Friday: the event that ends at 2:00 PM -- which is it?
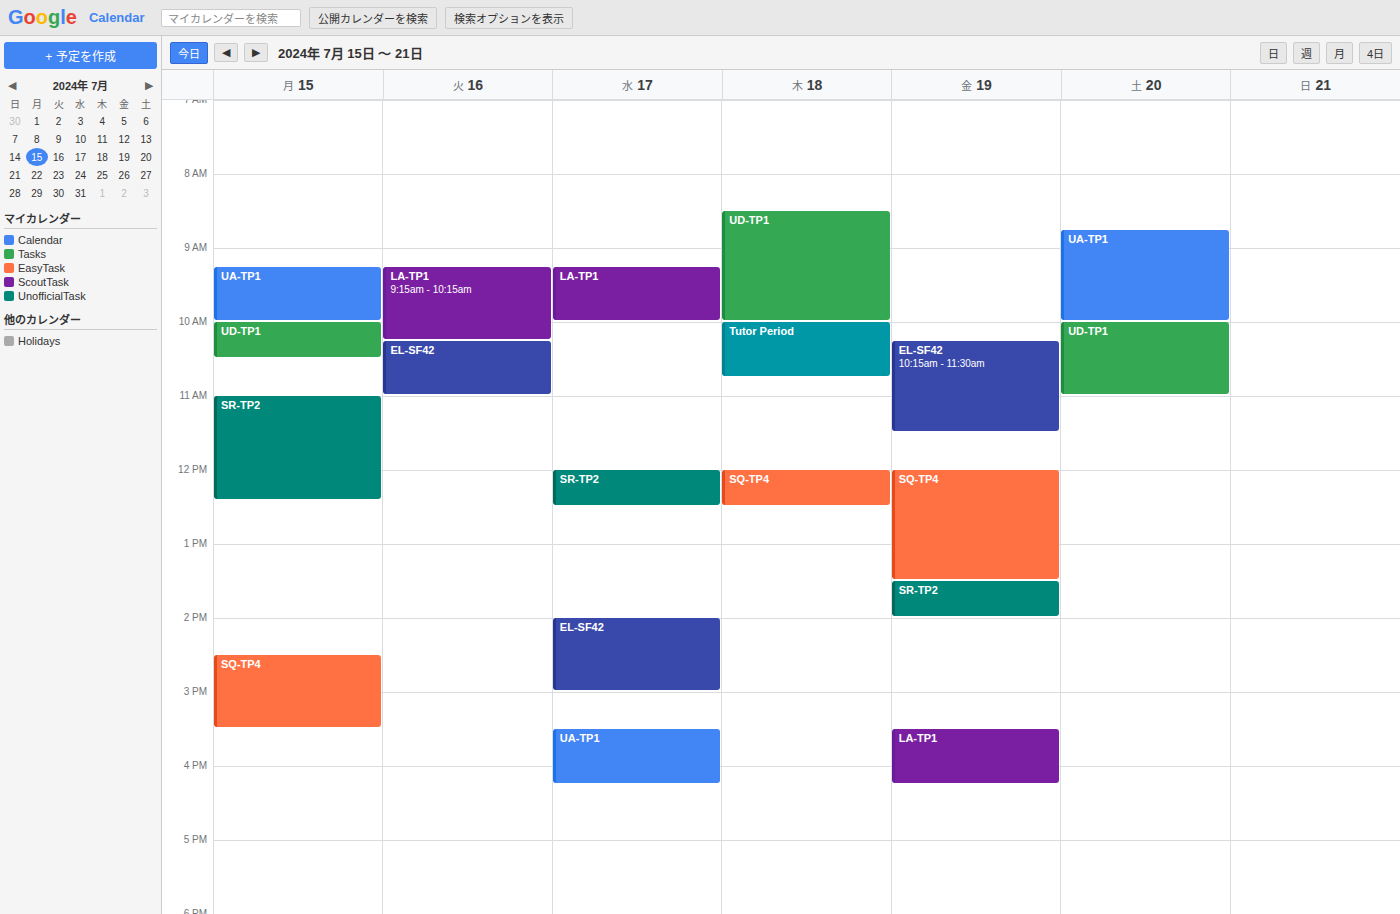
"SR-TP2"